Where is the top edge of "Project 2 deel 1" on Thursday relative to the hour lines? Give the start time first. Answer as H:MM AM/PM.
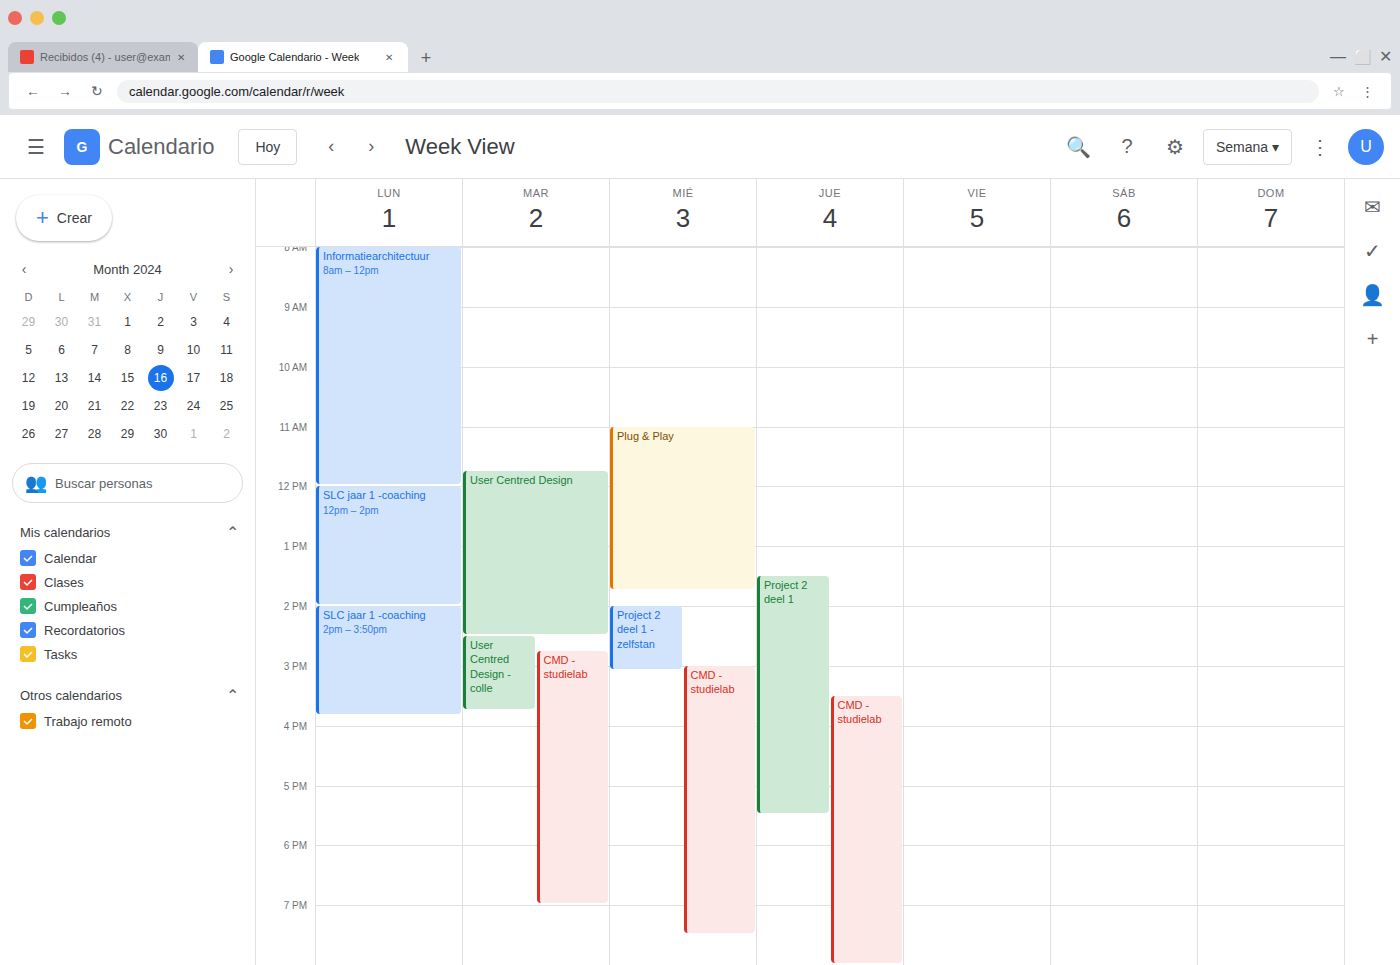
1:30 PM -- halfway between the 1 PM and 2 PM lines.